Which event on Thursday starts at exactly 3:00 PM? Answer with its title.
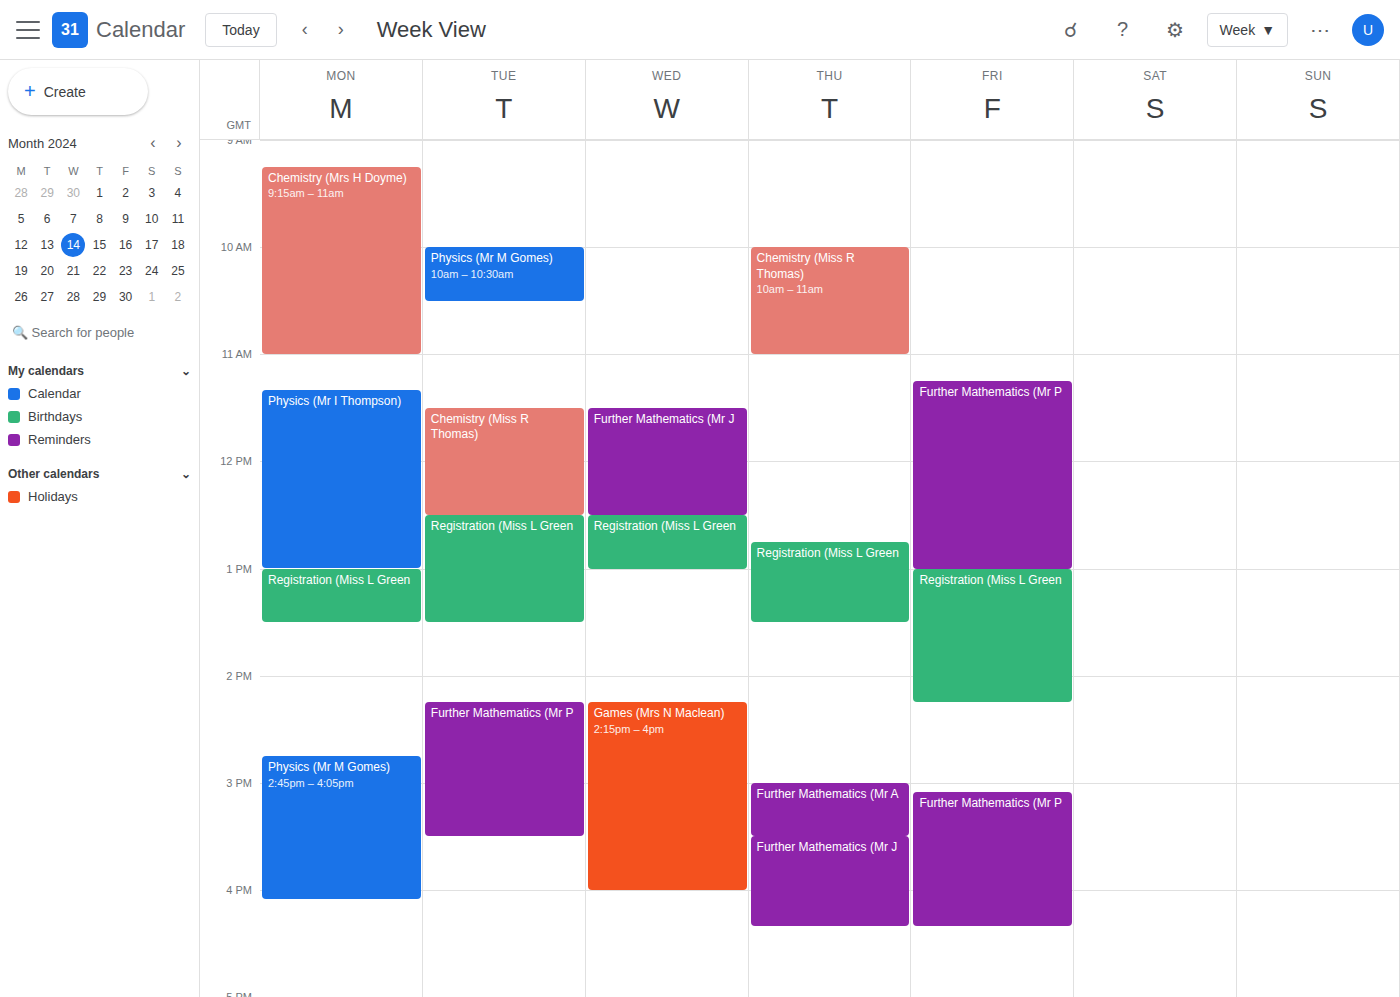
"Further Mathematics (Mr A"